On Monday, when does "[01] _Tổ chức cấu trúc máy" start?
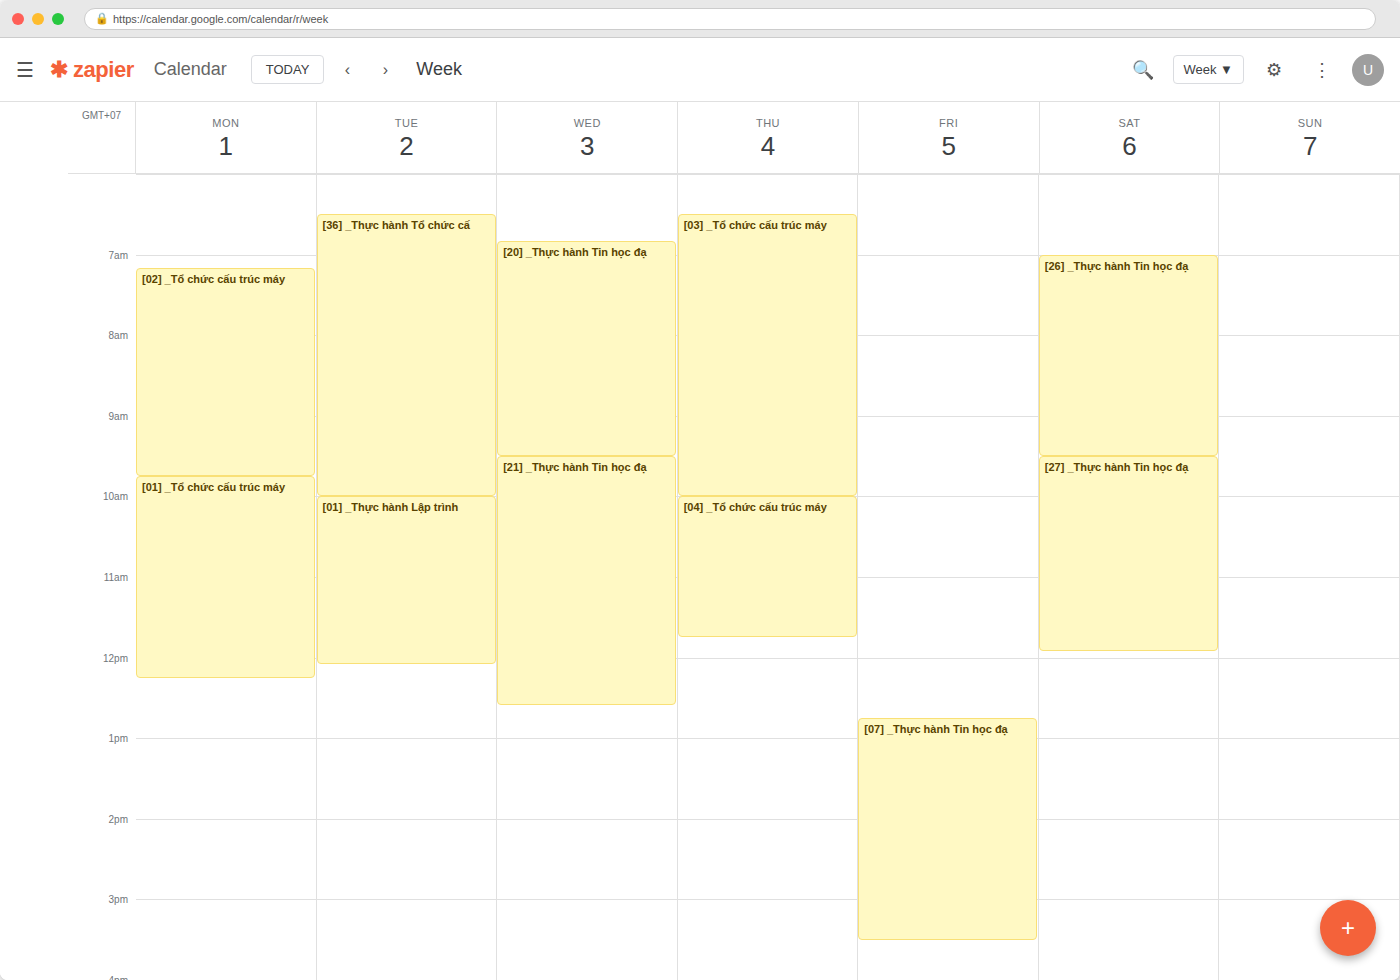
9:45 AM